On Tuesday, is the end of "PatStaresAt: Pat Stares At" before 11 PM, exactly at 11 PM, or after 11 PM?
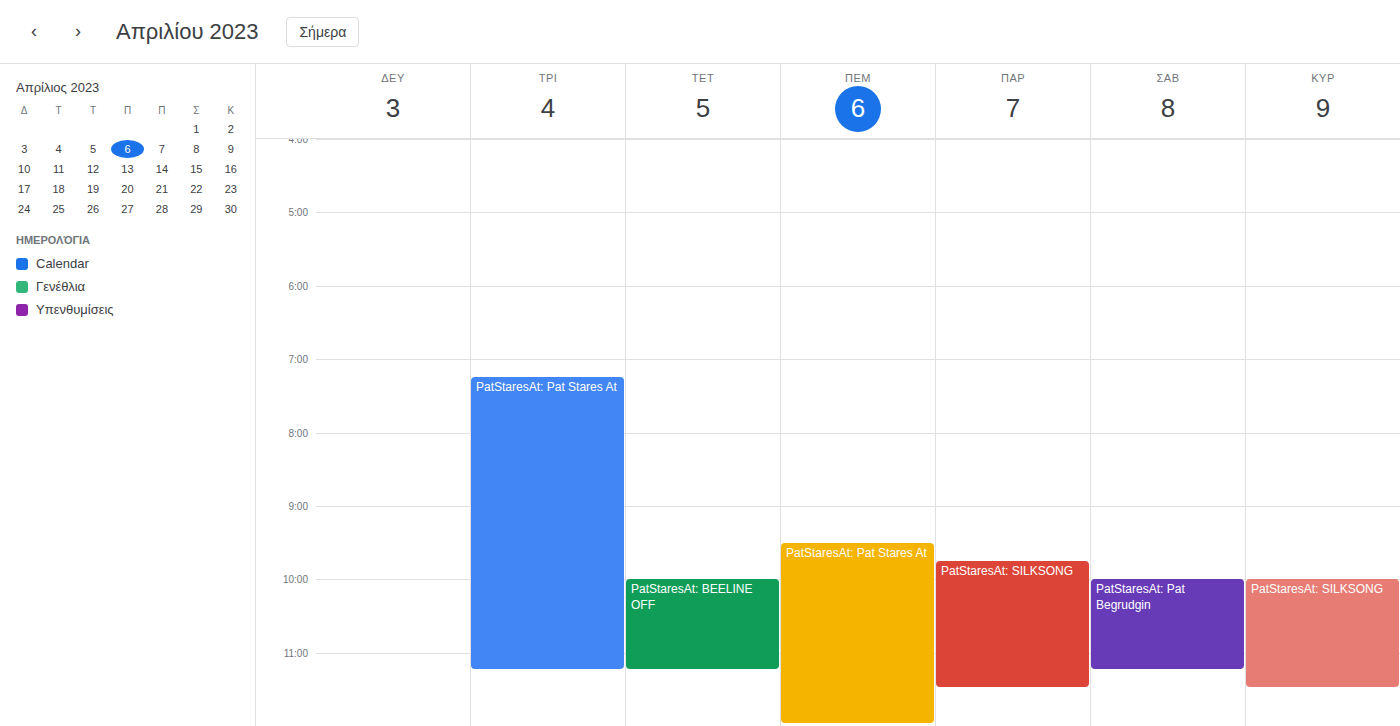
11:15 PM -- after 11 PM, 15 minutes below the 11 PM line.